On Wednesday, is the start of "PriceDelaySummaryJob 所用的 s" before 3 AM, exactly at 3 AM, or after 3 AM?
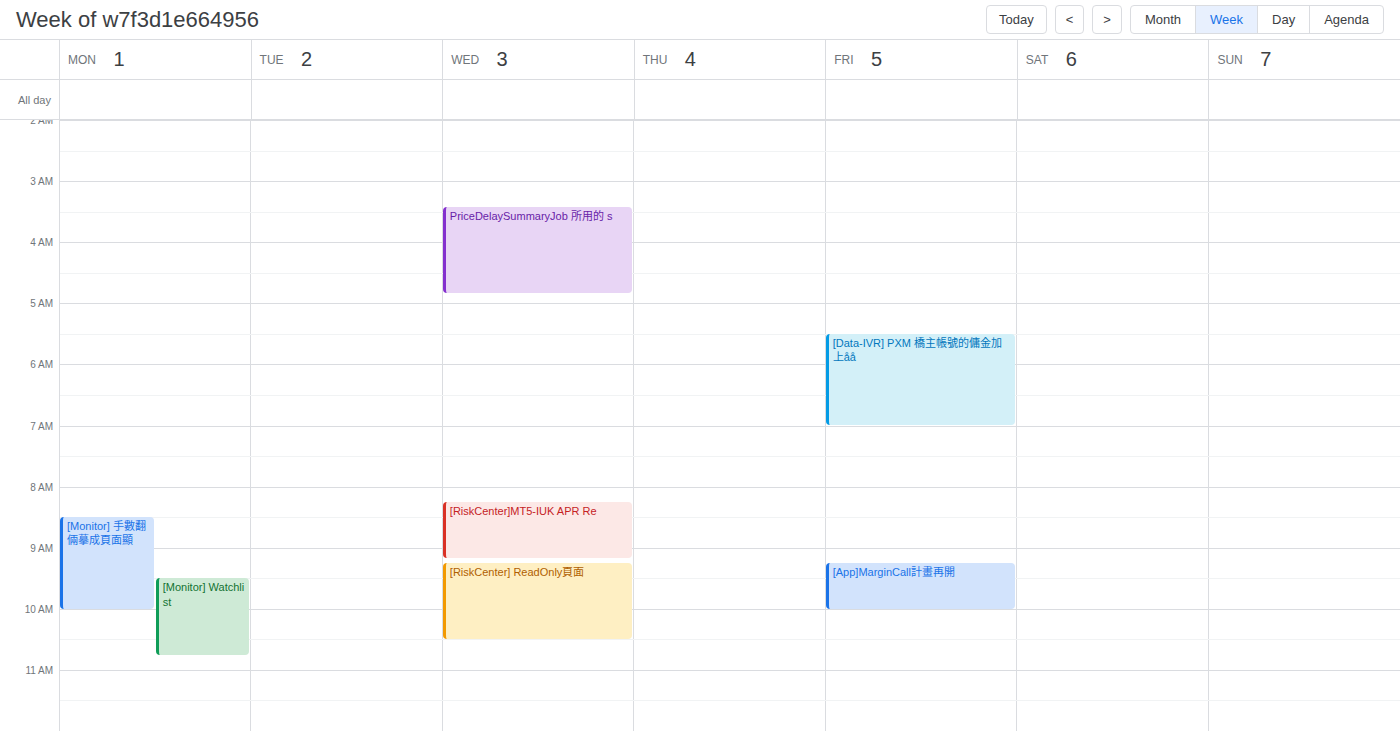
3:25 AM -- after 3 AM, 25 minutes below the 3 AM line.